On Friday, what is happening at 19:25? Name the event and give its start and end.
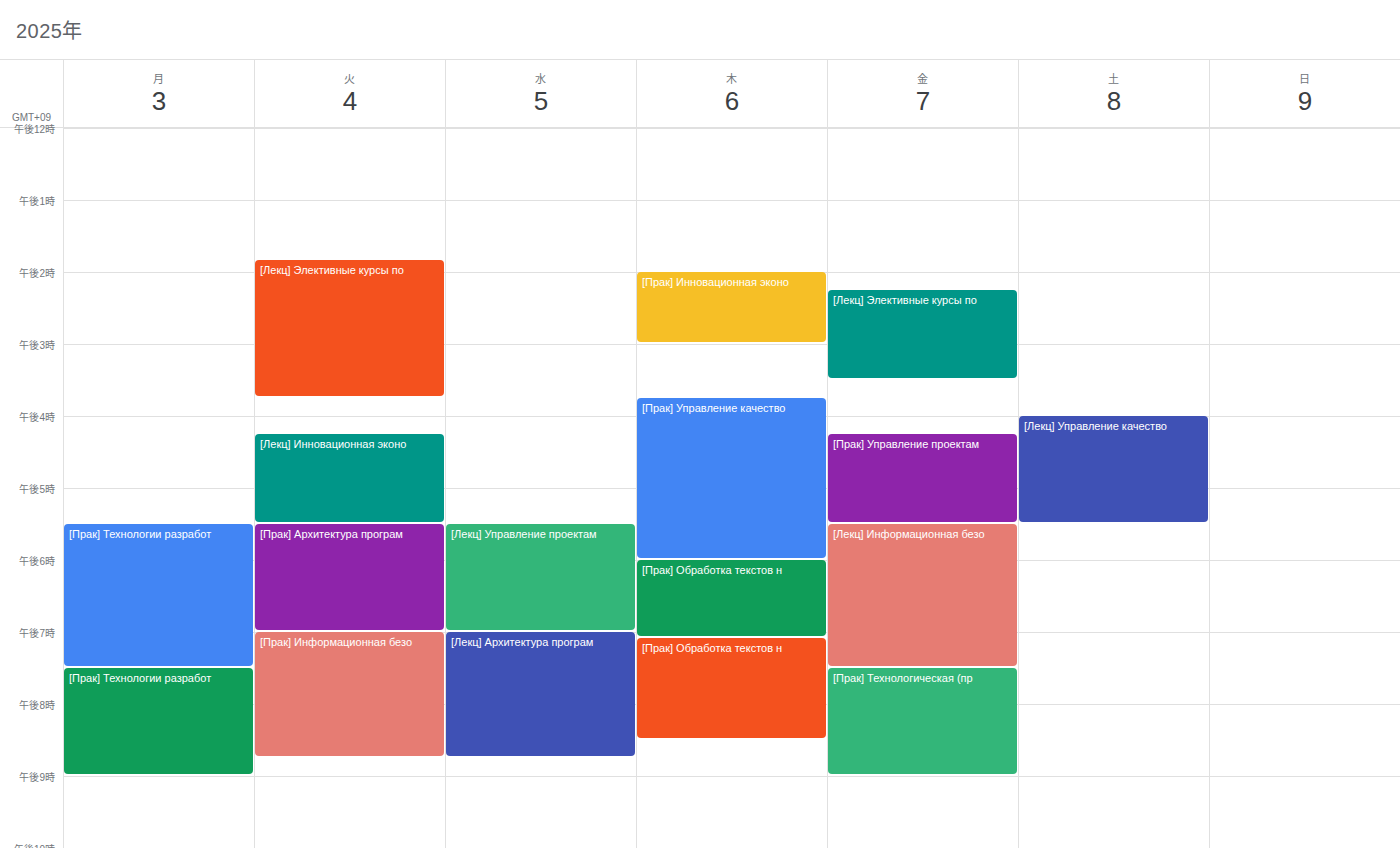
"[Лекц] Информационная безо", 17:30 to 19:30